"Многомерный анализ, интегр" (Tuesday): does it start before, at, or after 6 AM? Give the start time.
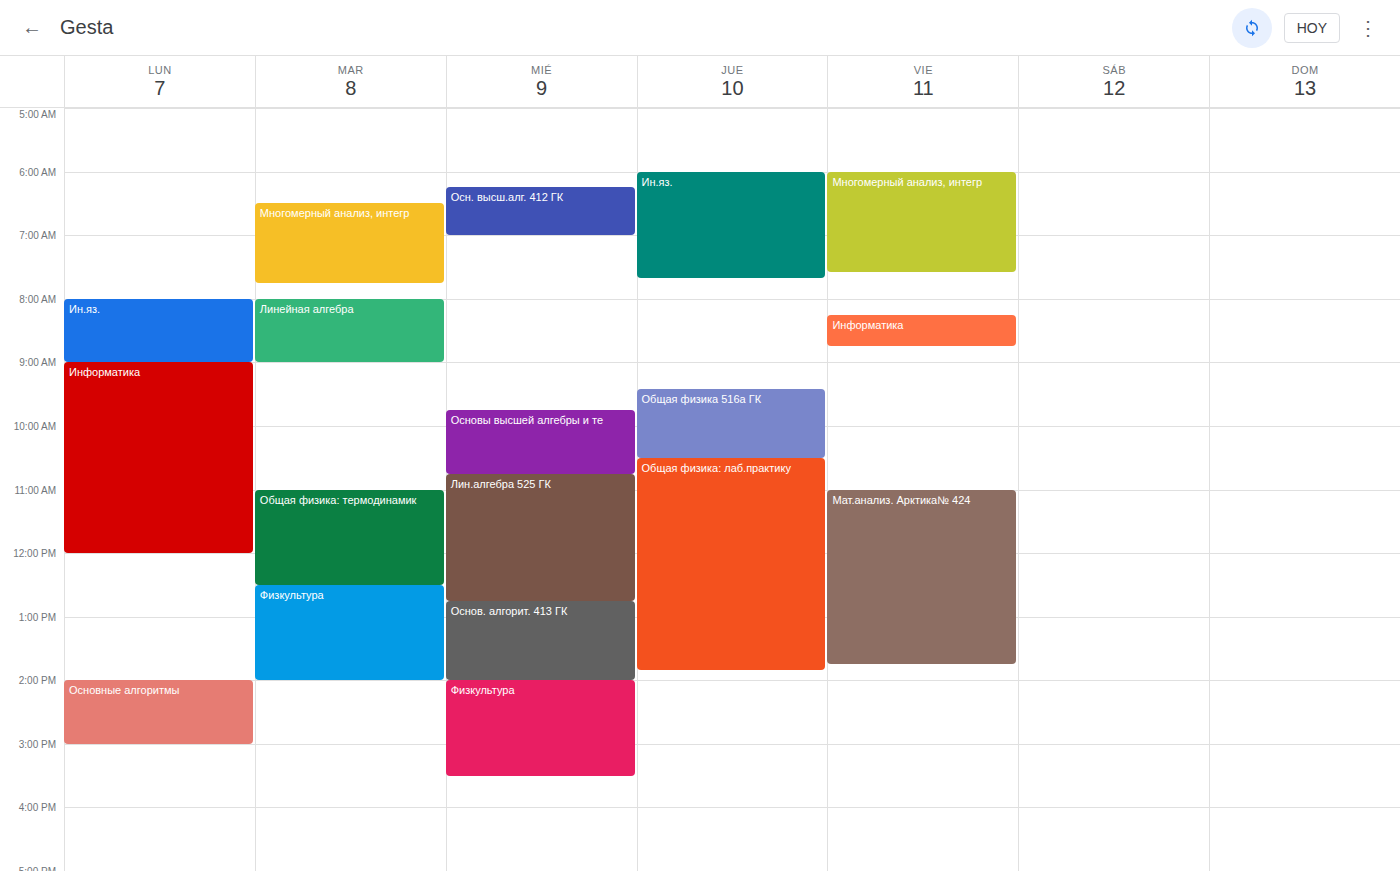
6:30 AM -- after 6 AM, 30 minutes below the 6 AM line.